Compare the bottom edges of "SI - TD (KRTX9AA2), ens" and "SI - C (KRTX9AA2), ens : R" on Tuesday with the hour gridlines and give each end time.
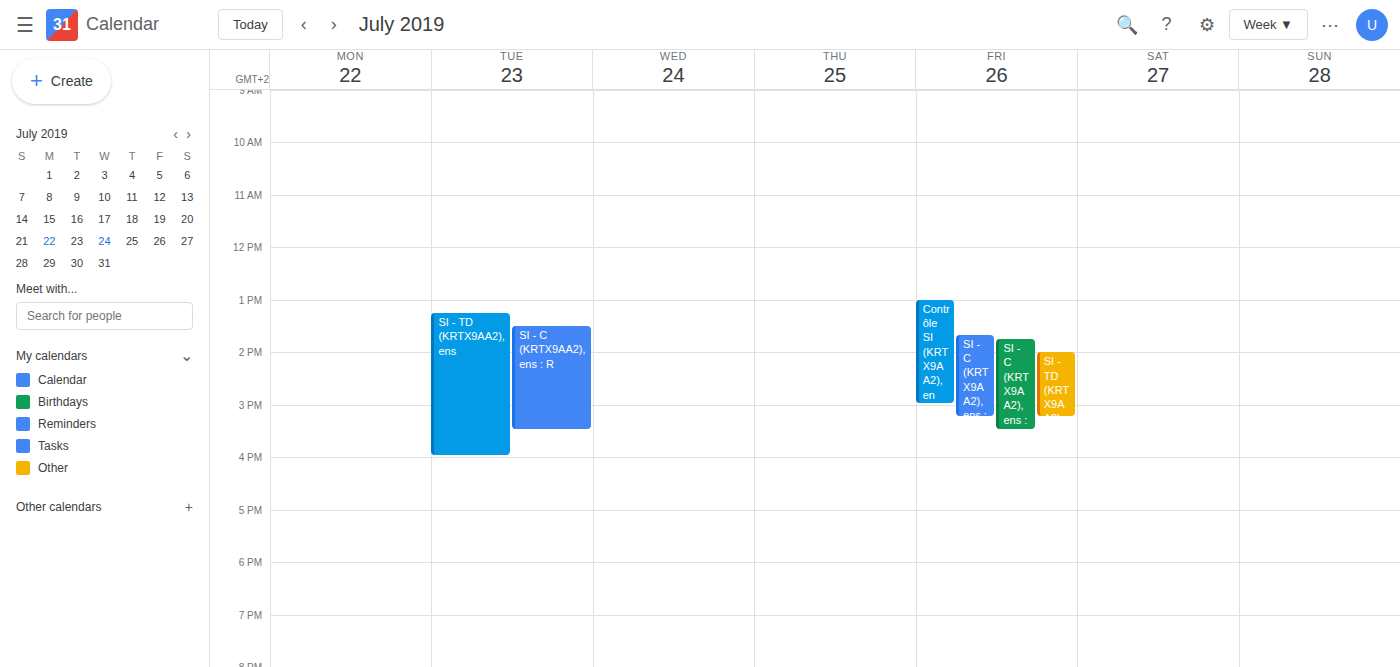
"SI - TD (KRTX9AA2), ens": 4:00 PM, exactly on the 4 PM line. "SI - C (KRTX9AA2), ens : R": 3:30 PM, halfway between the 3 PM and 4 PM lines.